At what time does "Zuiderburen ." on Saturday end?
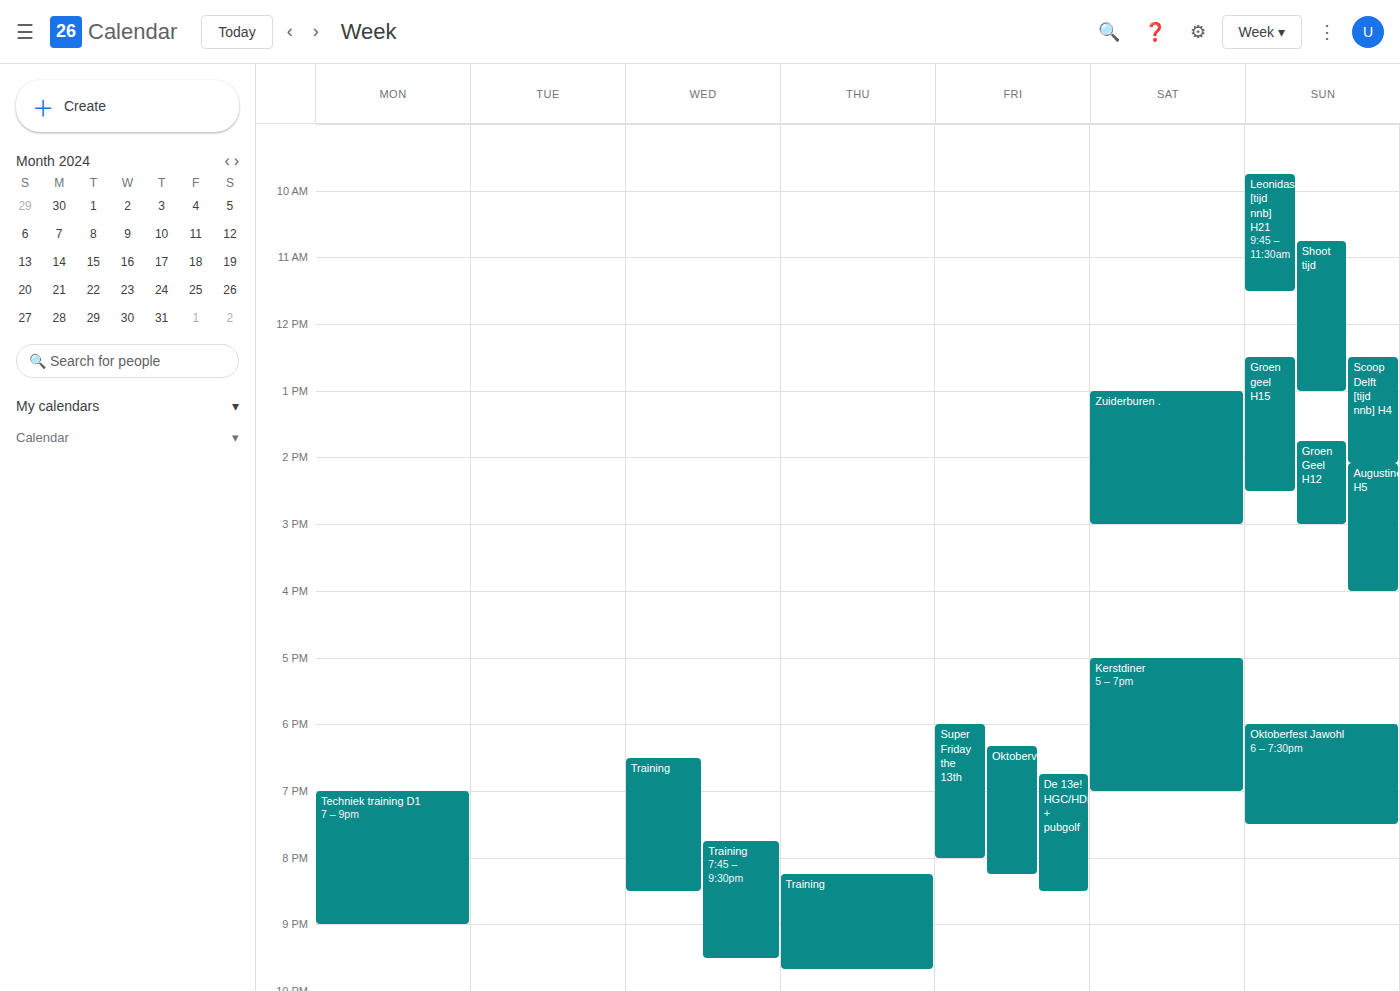
3:00 PM